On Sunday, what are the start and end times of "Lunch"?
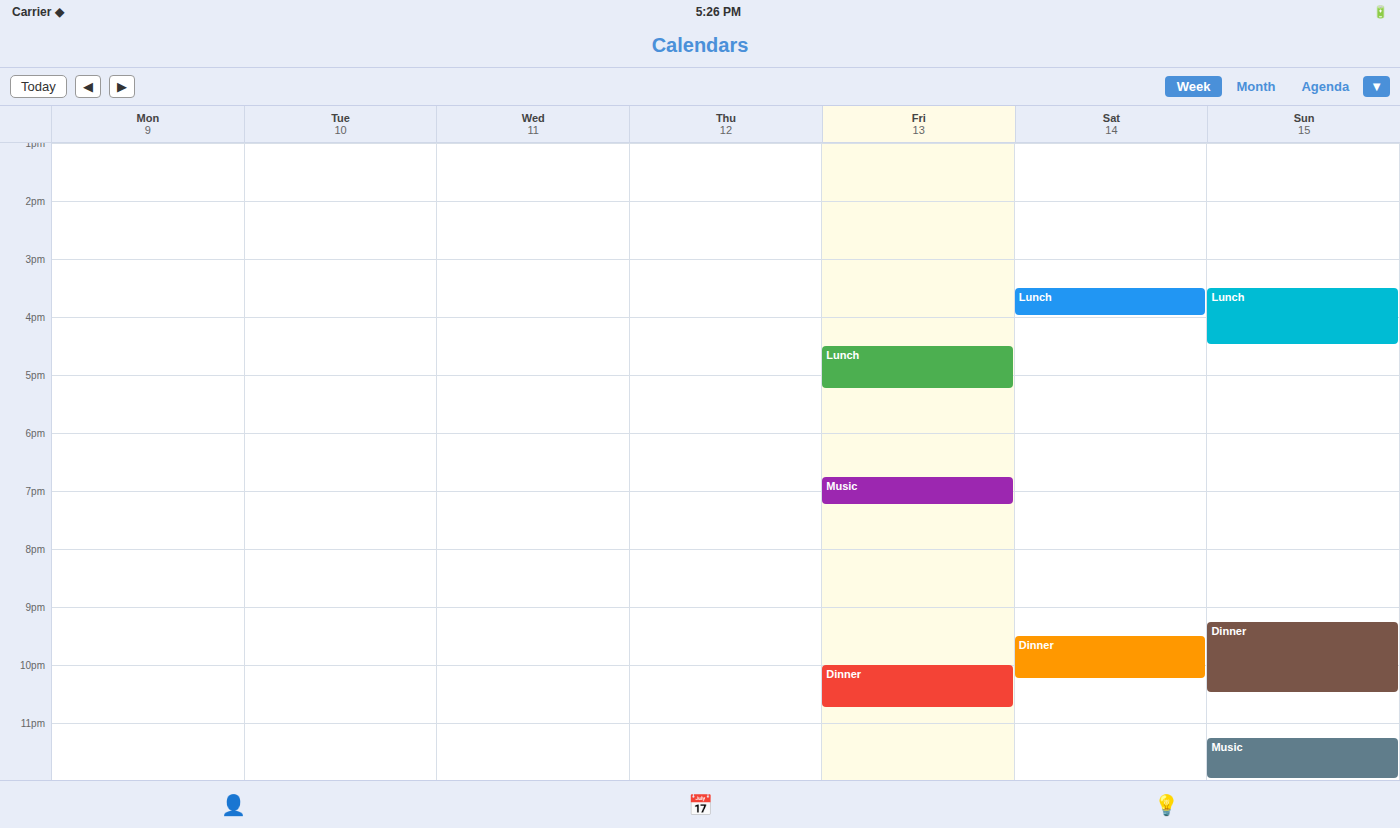
3:30 PM to 4:30 PM